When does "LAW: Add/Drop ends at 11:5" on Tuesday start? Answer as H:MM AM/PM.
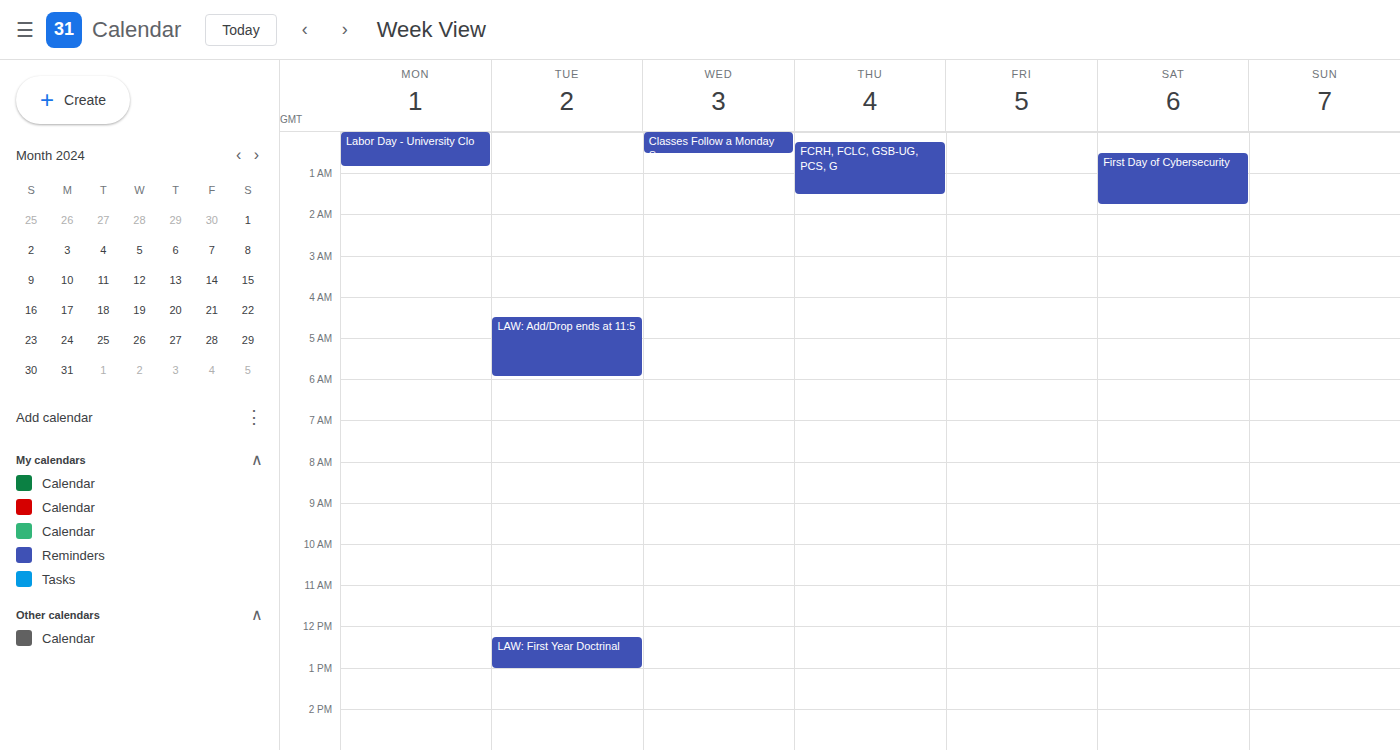
4:30 AM